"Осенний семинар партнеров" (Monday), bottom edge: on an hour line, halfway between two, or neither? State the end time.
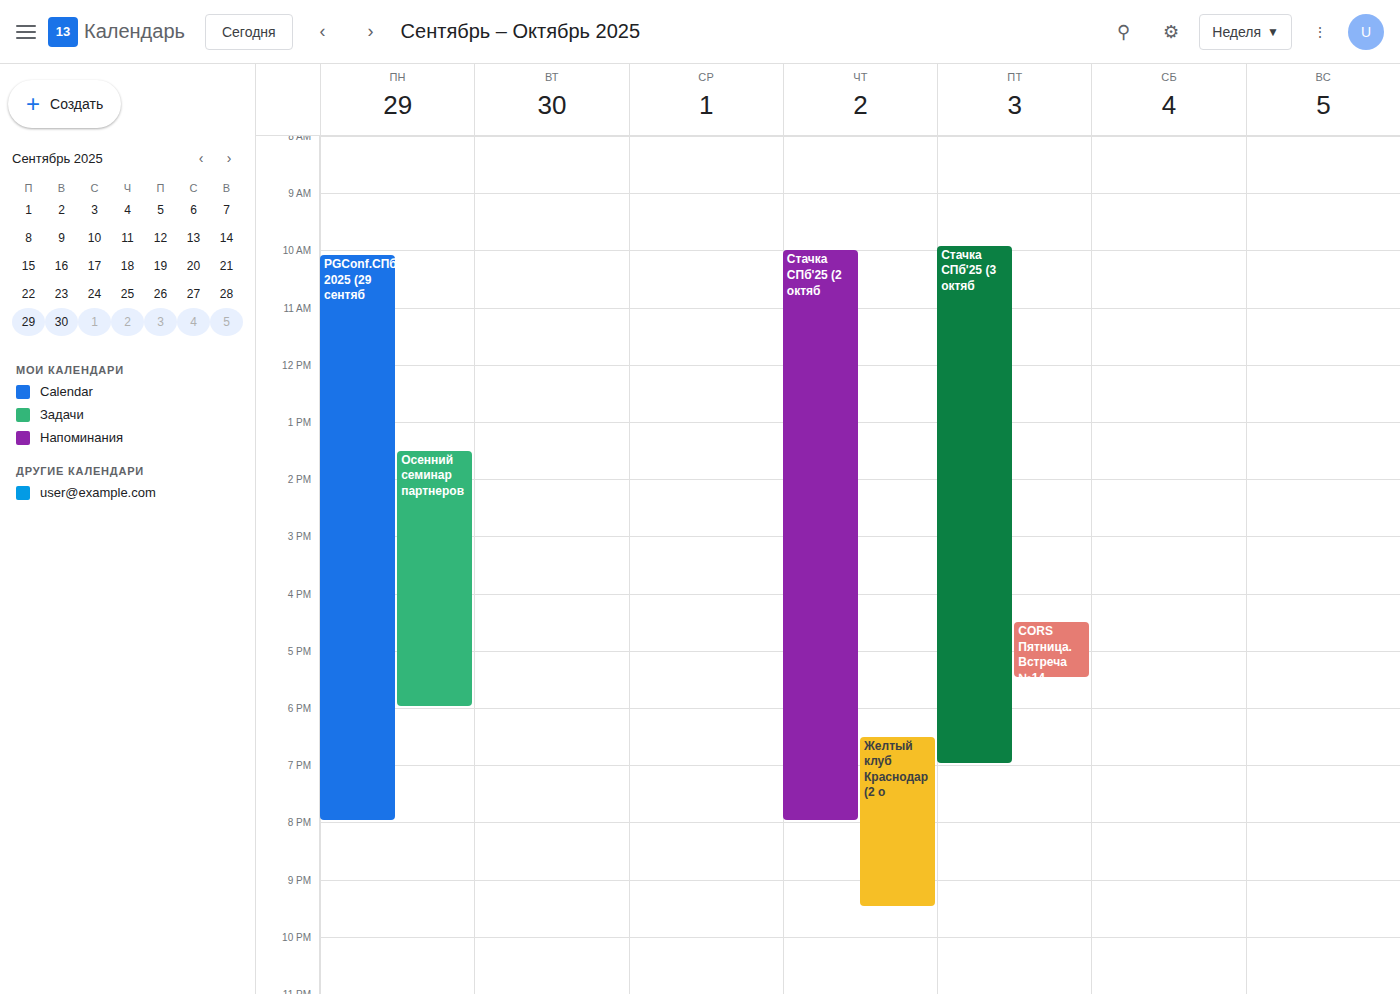
18:00 -- exactly on the 18:00 line.